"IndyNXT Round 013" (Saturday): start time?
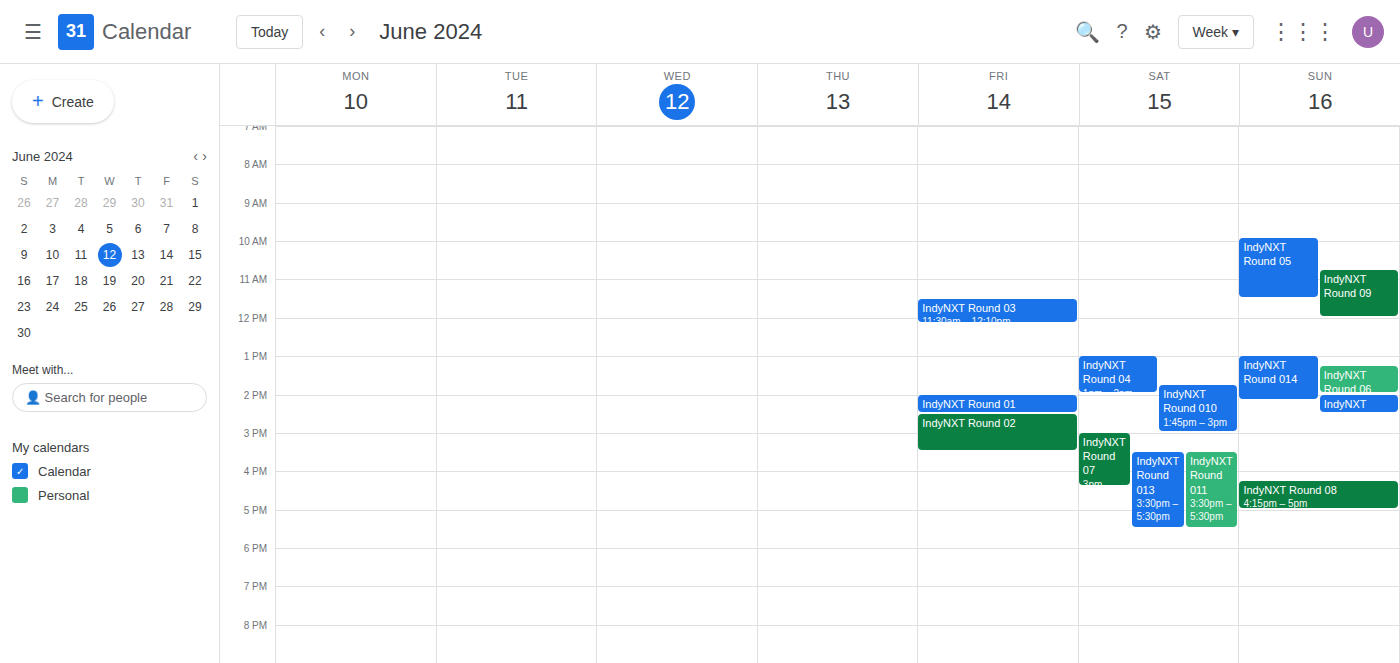
3:30 PM